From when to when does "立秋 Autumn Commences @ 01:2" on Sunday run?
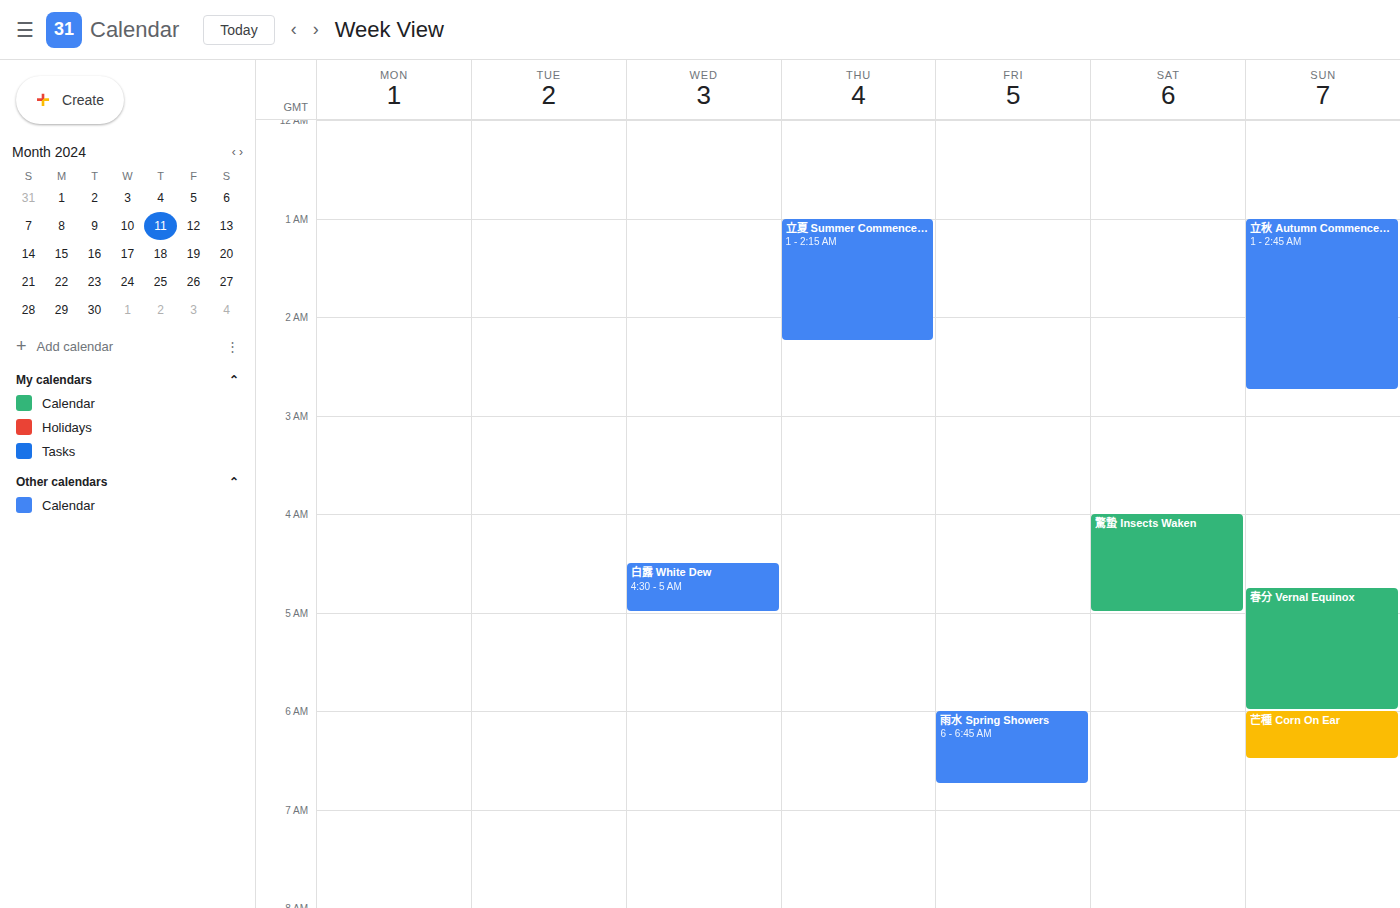
1:00 AM to 2:45 AM